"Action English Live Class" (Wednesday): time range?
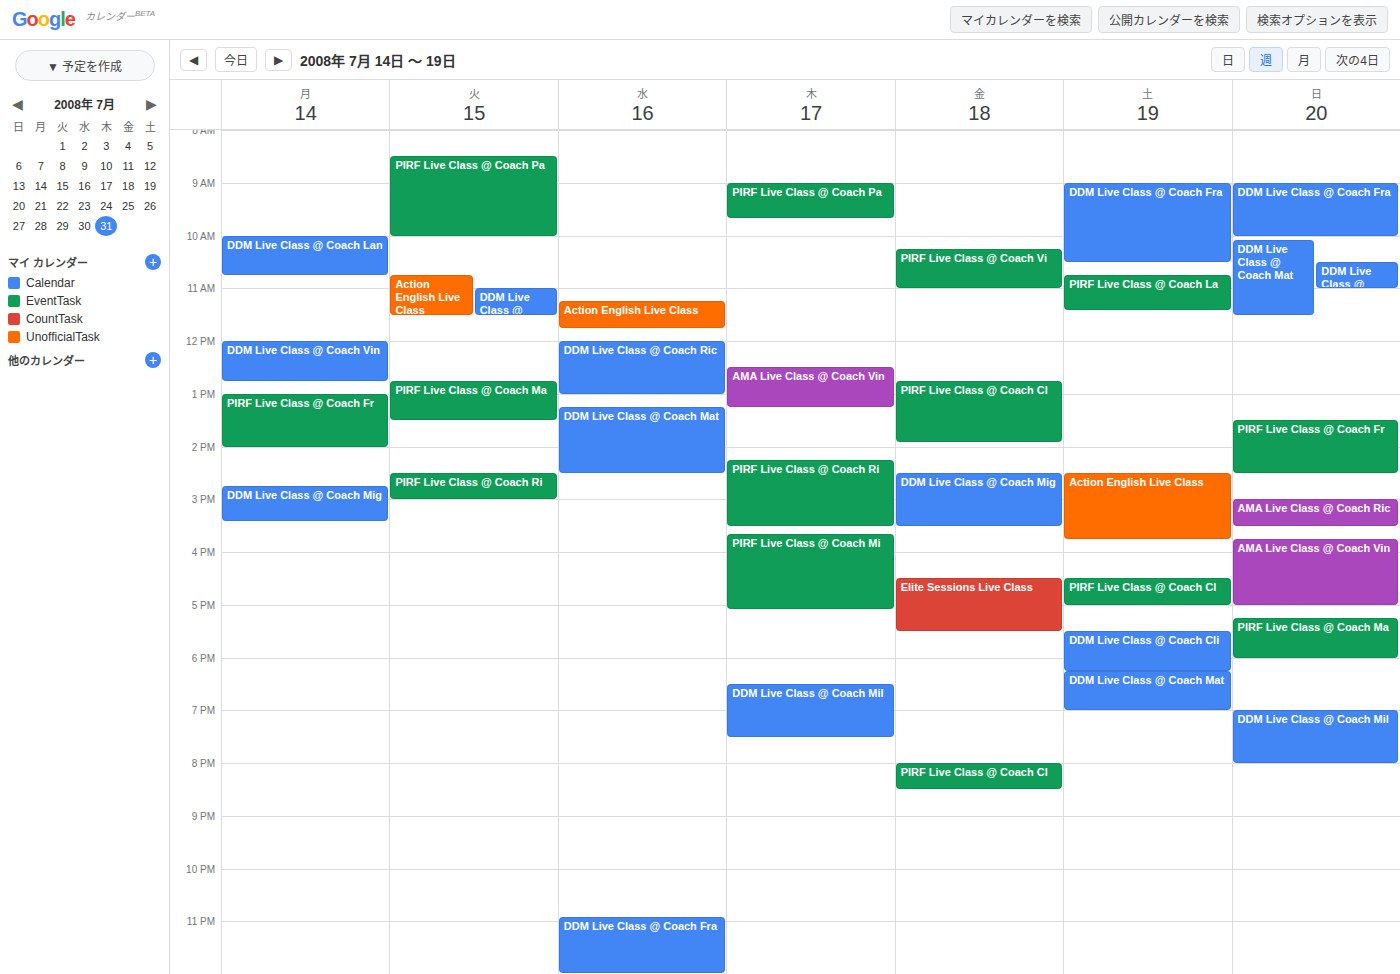
11:15 AM to 11:45 AM